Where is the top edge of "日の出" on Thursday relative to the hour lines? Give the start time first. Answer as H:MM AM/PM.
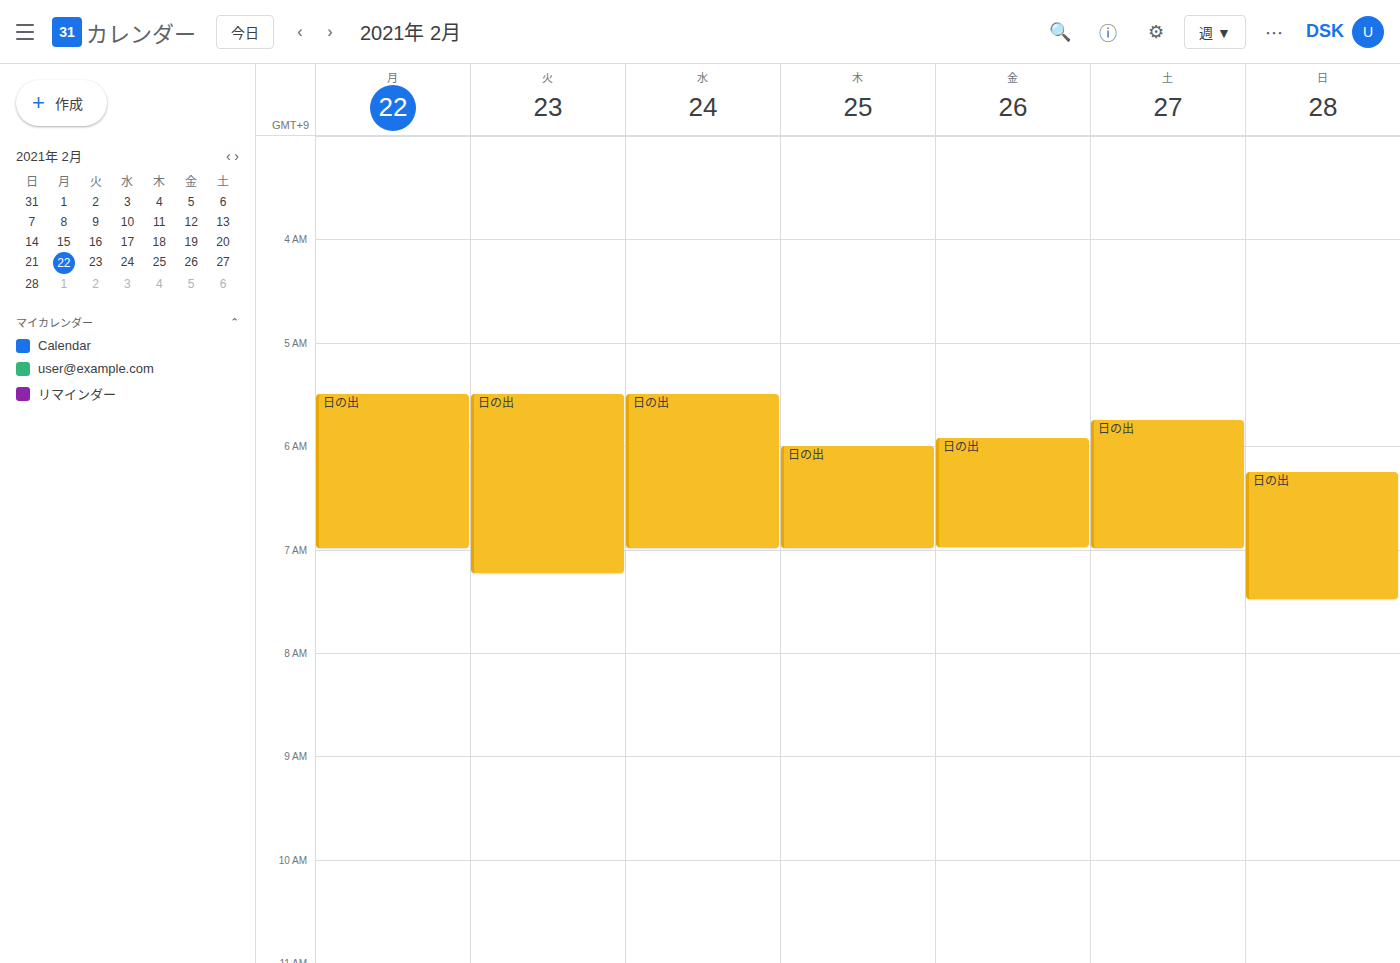
6:00 AM -- exactly on the 6 AM line.